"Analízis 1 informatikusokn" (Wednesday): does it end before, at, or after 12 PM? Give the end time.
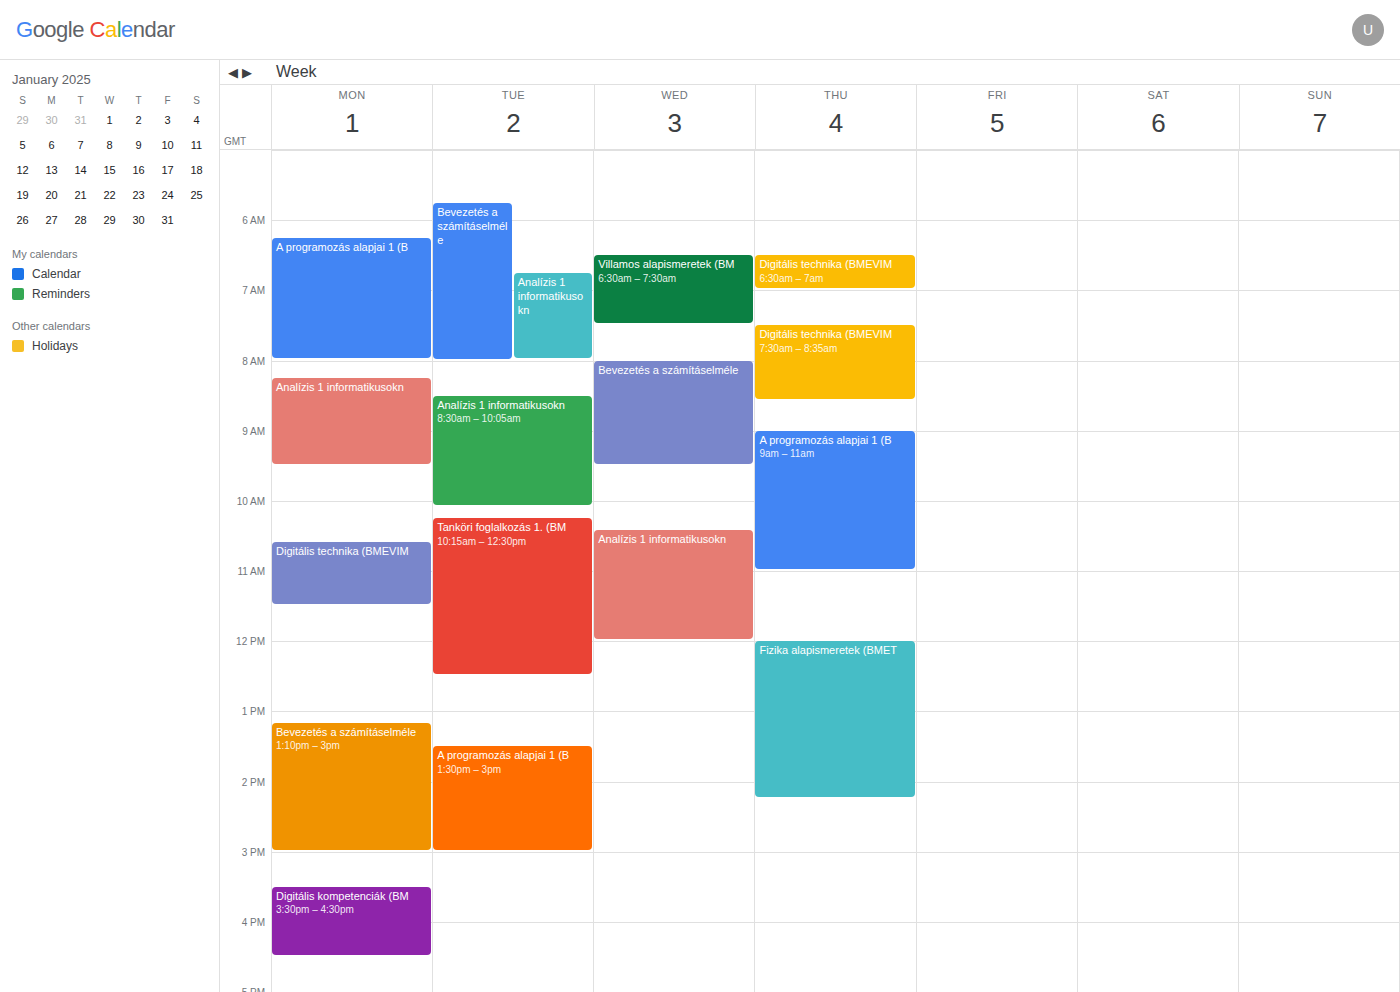
12:00 PM -- exactly at 12 PM, on the 12 PM line.